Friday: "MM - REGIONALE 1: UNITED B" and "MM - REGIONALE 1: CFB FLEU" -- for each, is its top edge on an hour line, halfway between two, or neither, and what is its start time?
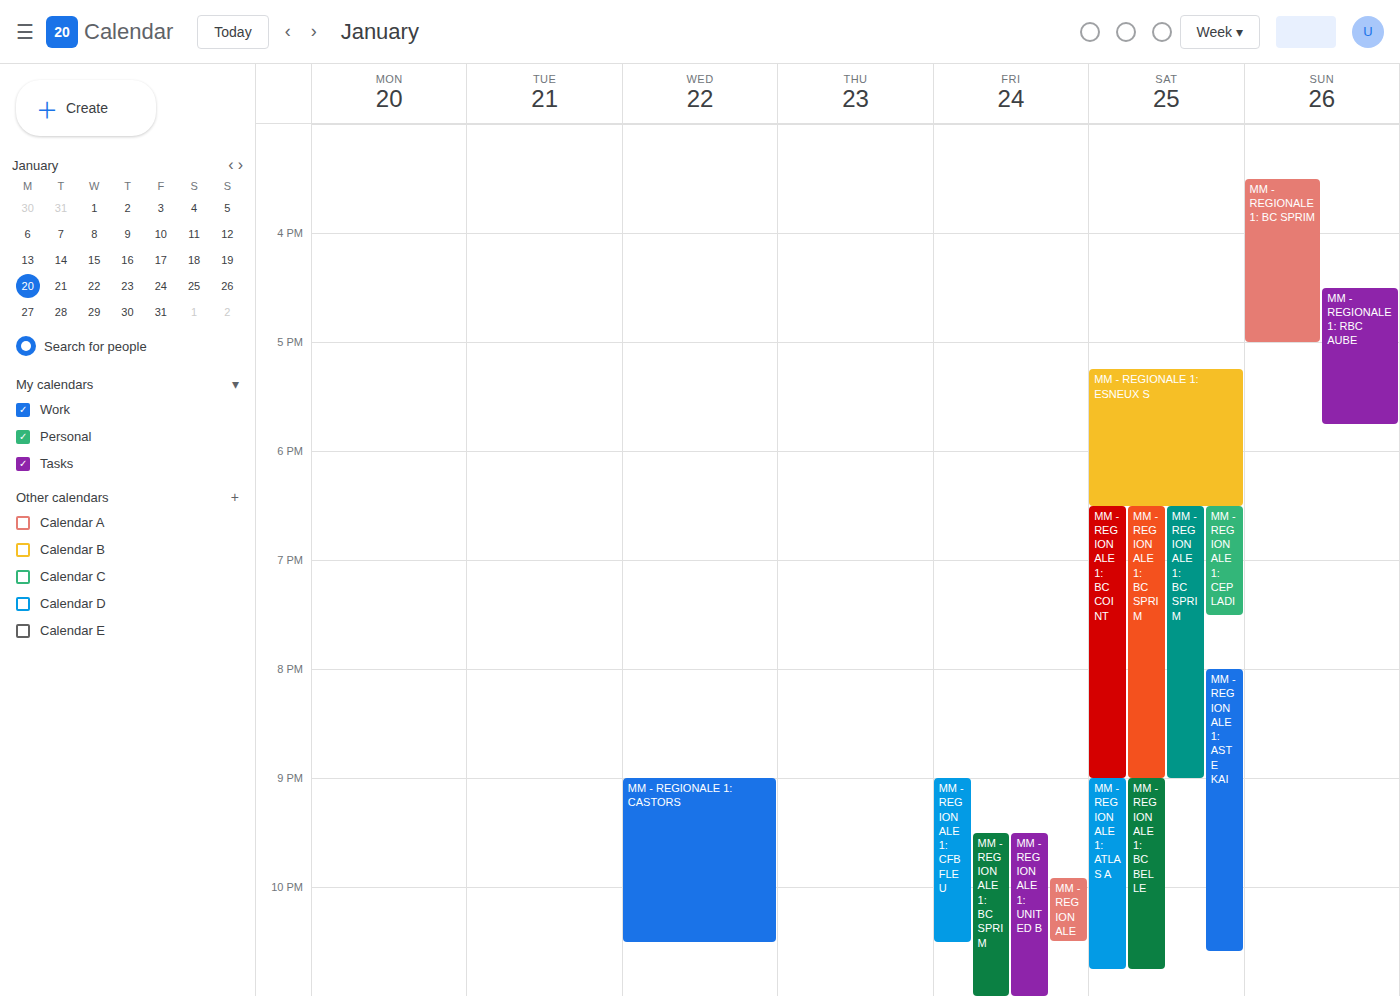
"MM - REGIONALE 1: UNITED B": 9:30 PM, halfway between the 9 PM and 10 PM lines. "MM - REGIONALE 1: CFB FLEU": 9:00 PM, exactly on the 9 PM line.